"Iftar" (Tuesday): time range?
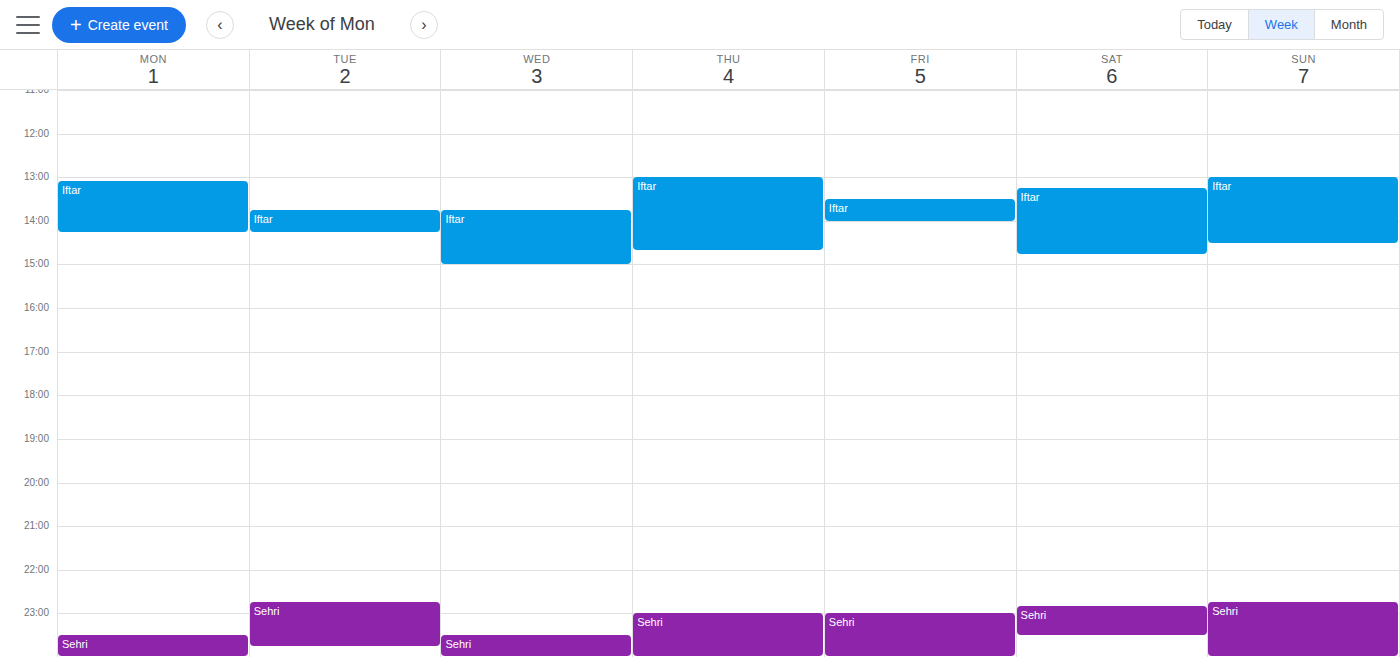
13:45 to 14:15